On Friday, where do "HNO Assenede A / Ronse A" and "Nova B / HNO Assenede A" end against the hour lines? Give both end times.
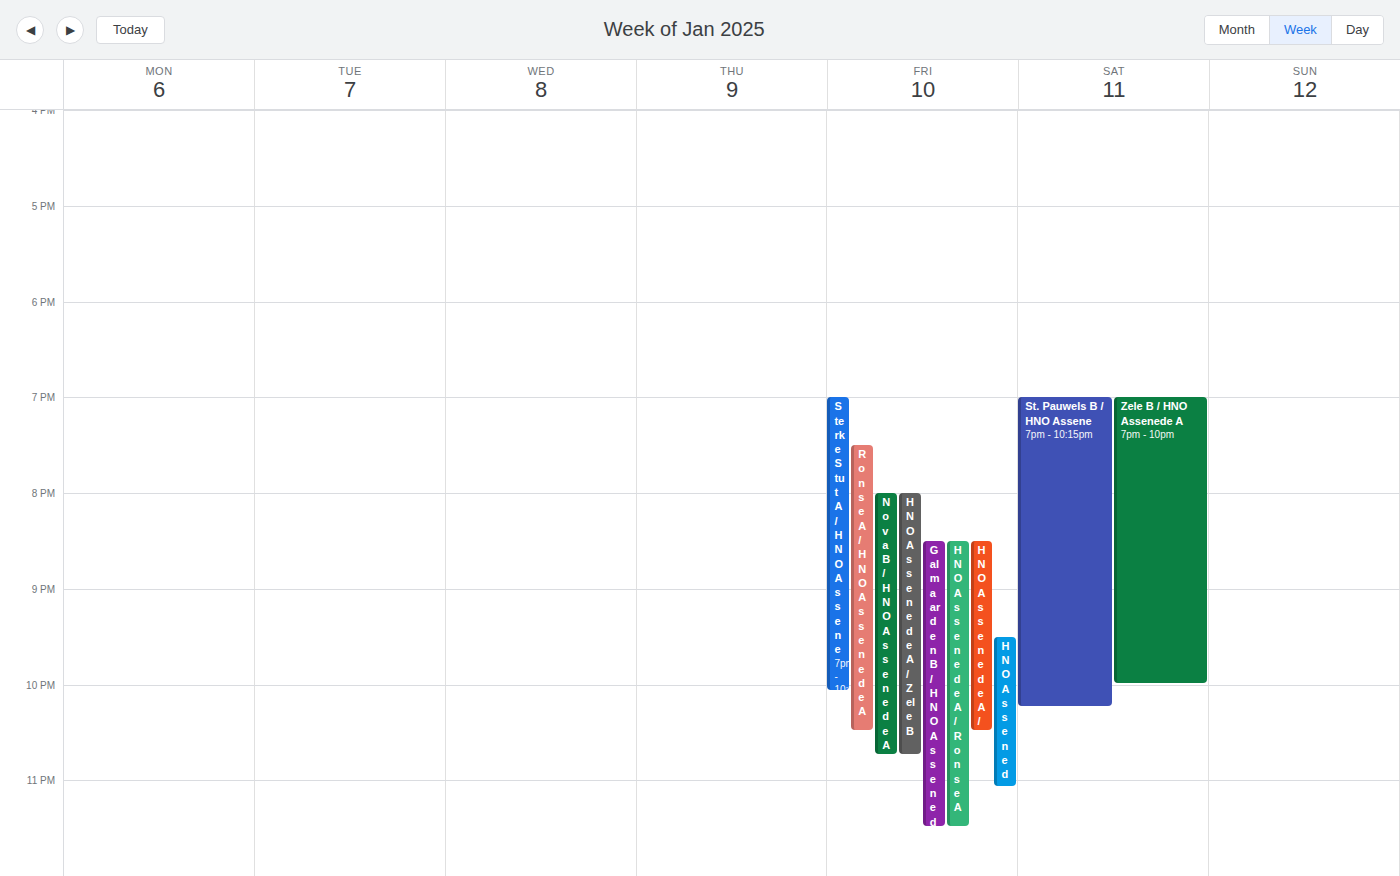
"HNO Assenede A / Ronse A": 11:30 PM, halfway between the 11 PM and 12 AM lines. "Nova B / HNO Assenede A": 10:45 PM, neither: three quarters of the way from the 10 PM line to the 11 PM line.